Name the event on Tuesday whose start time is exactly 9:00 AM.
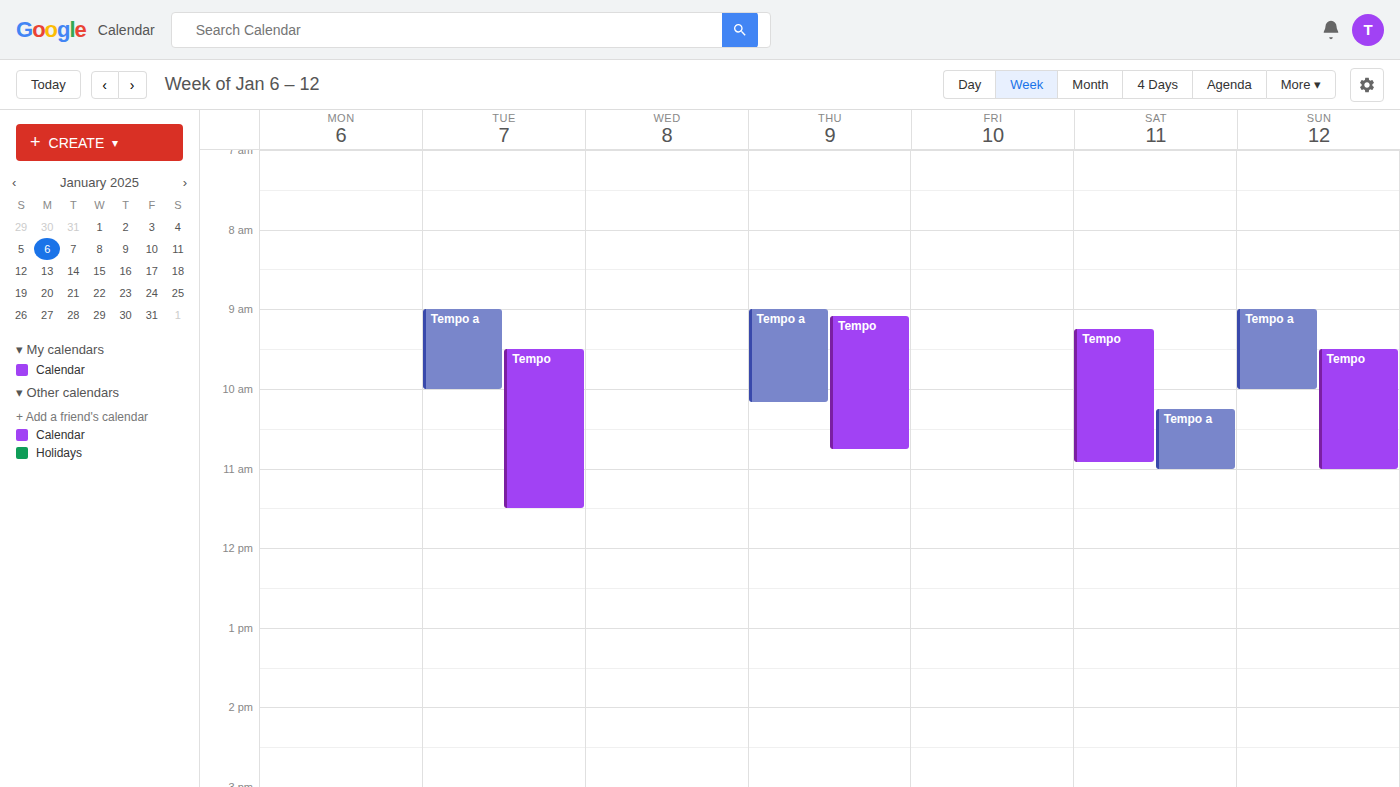
"Tempo a"